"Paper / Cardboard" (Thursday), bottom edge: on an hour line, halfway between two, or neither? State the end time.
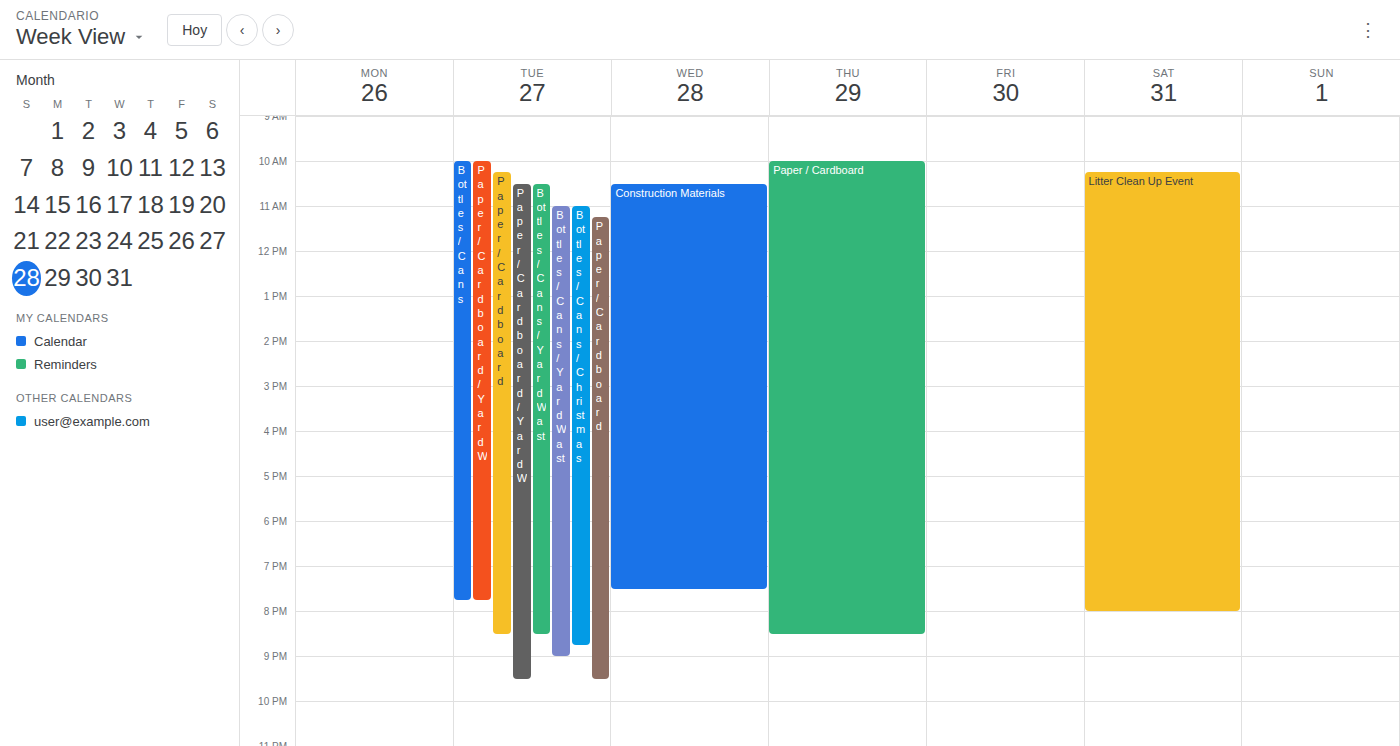
8:30 PM -- halfway between the 8 PM and 9 PM lines.